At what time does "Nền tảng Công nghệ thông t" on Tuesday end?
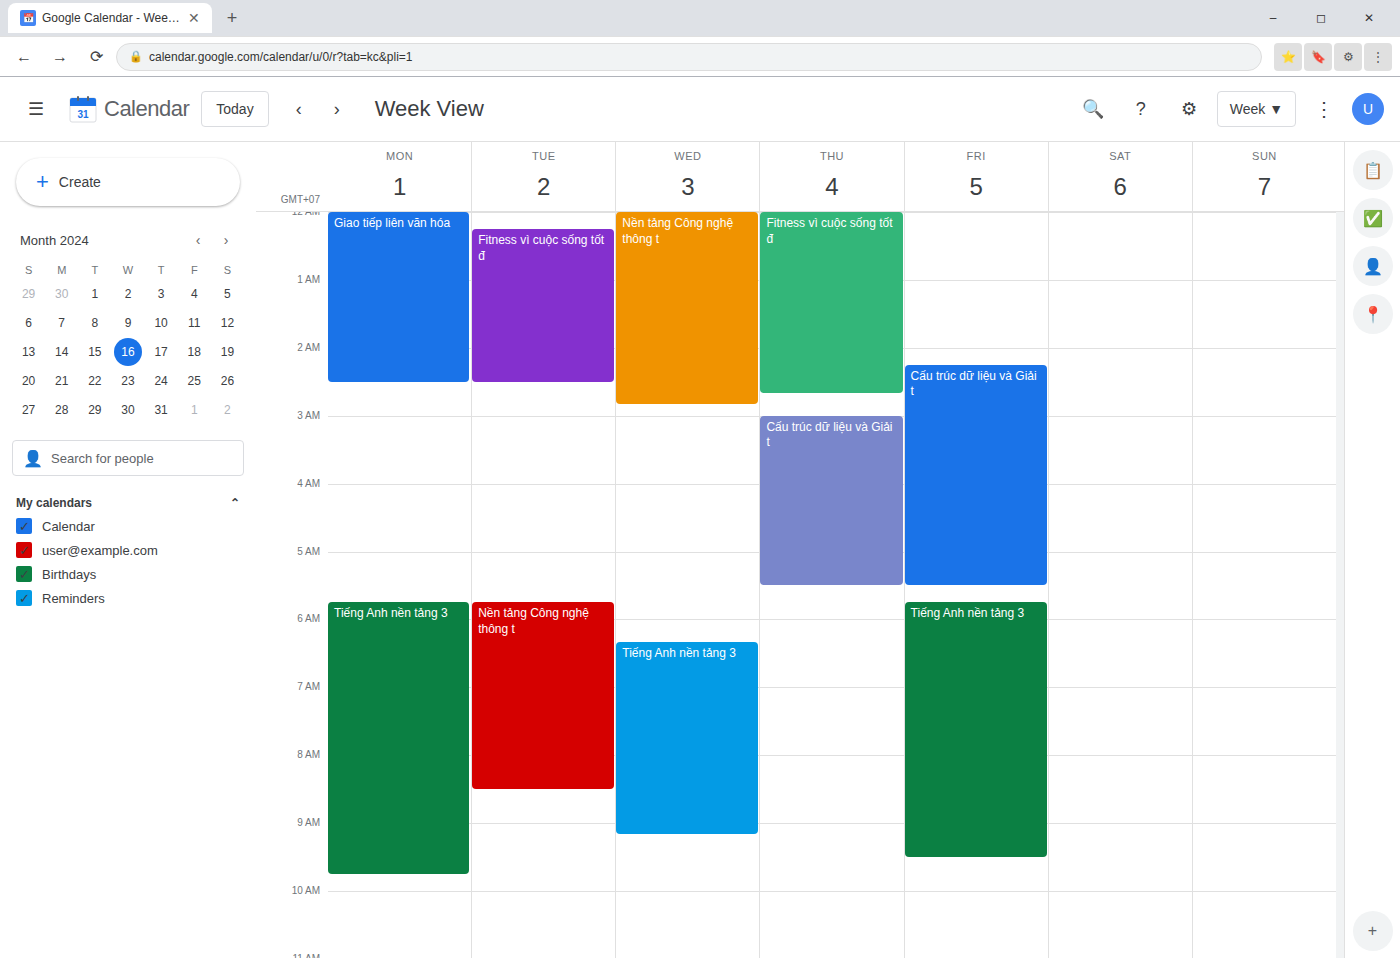
8:30 AM